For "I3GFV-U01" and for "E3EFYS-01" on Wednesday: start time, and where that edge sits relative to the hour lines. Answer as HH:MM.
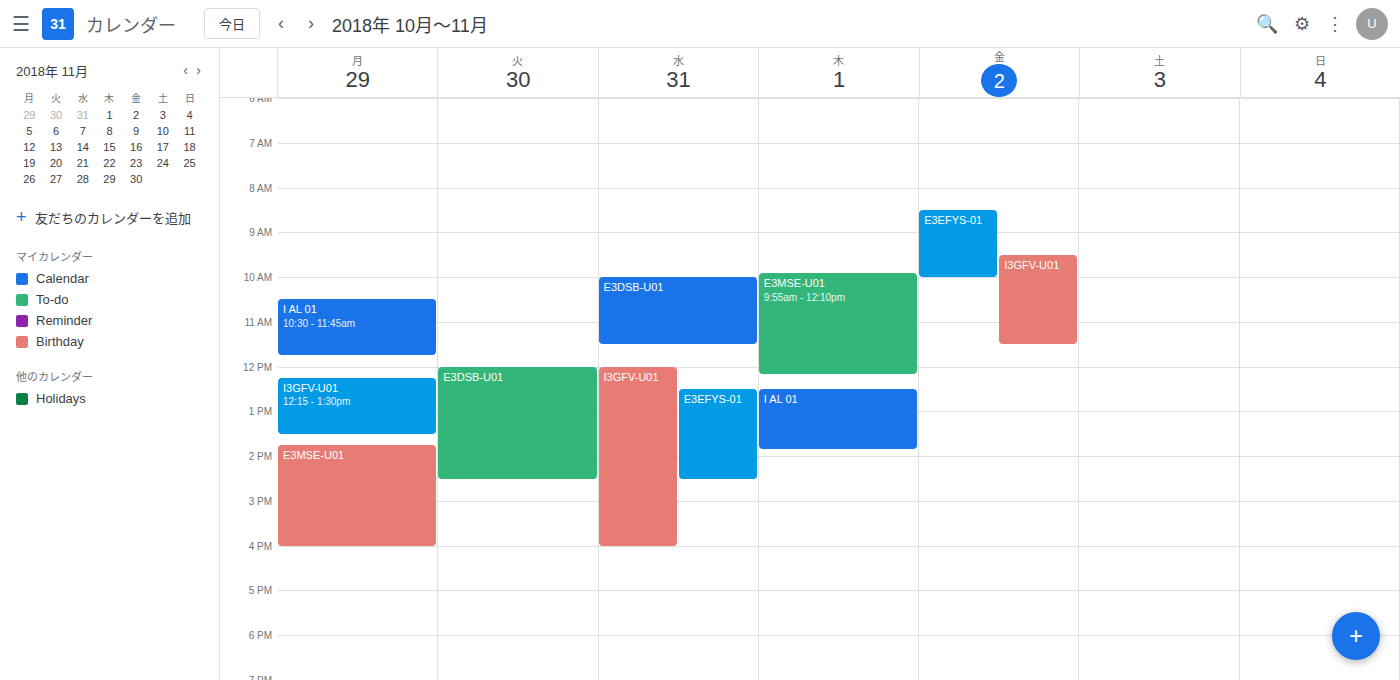
"I3GFV-U01": 12:00, exactly on the 12:00 line. "E3EFYS-01": 12:30, halfway between the 12:00 and 13:00 lines.